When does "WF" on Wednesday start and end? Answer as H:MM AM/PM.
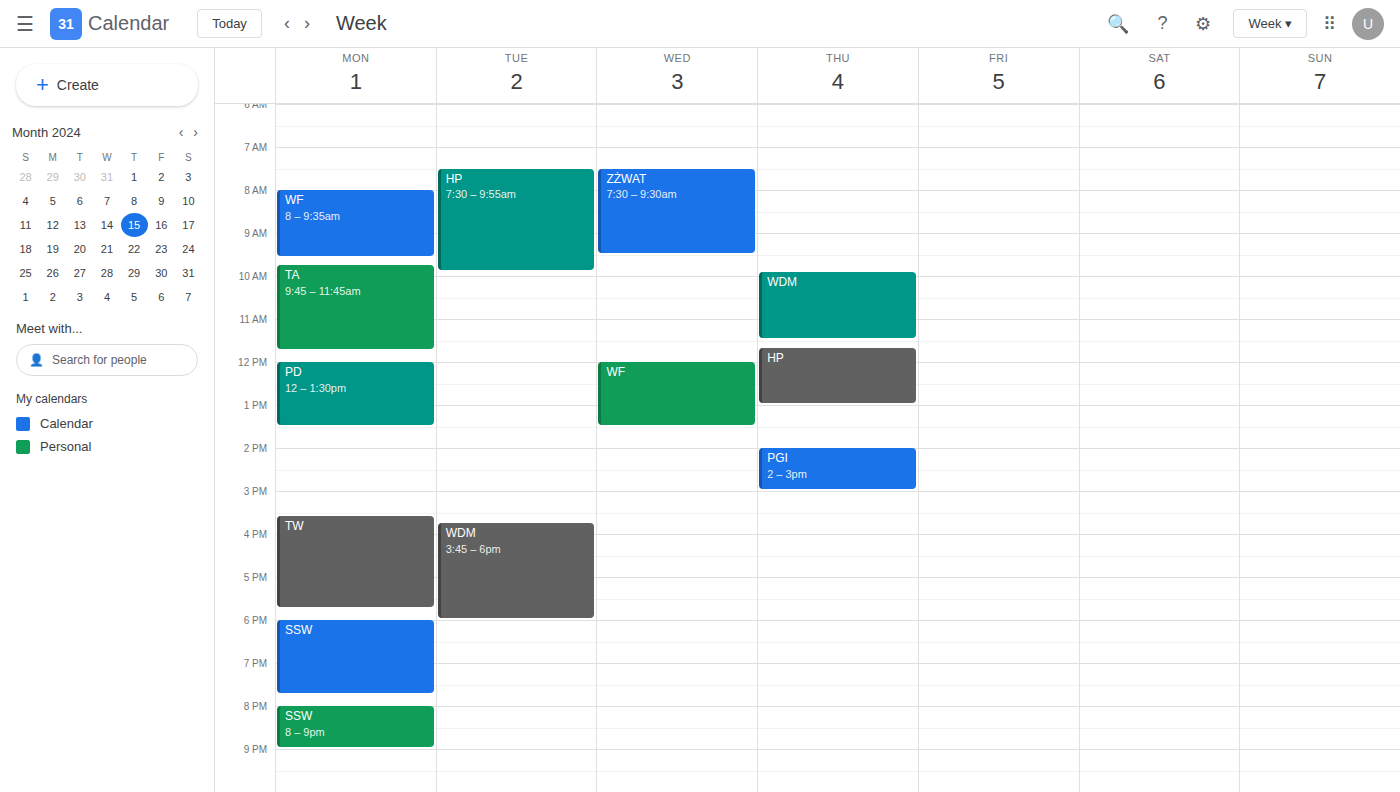
12:00 PM to 1:30 PM